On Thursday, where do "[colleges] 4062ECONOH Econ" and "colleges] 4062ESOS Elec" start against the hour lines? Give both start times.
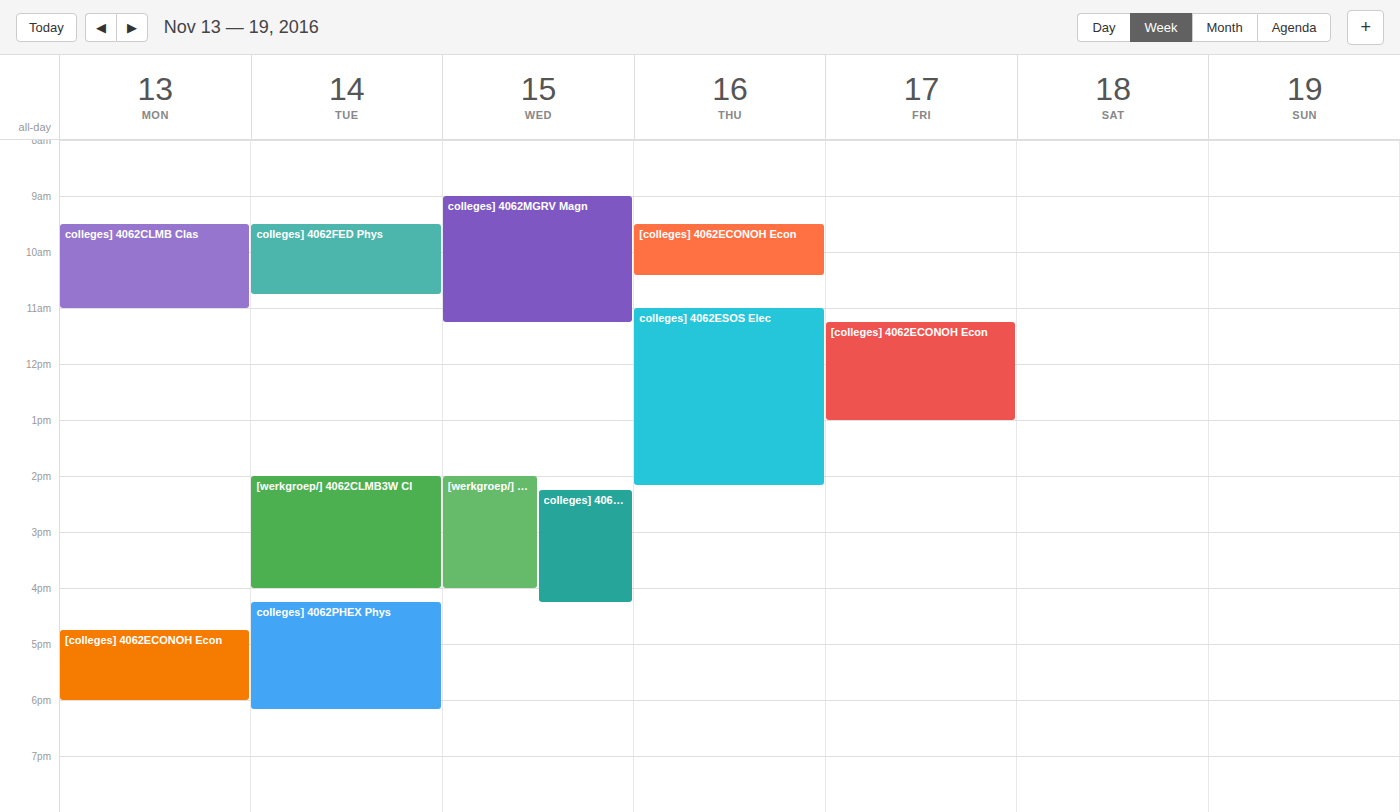
"[colleges] 4062ECONOH Econ": 9:30 AM, halfway between the 9 AM and 10 AM lines. "colleges] 4062ESOS Elec": 11:00 AM, exactly on the 11 AM line.